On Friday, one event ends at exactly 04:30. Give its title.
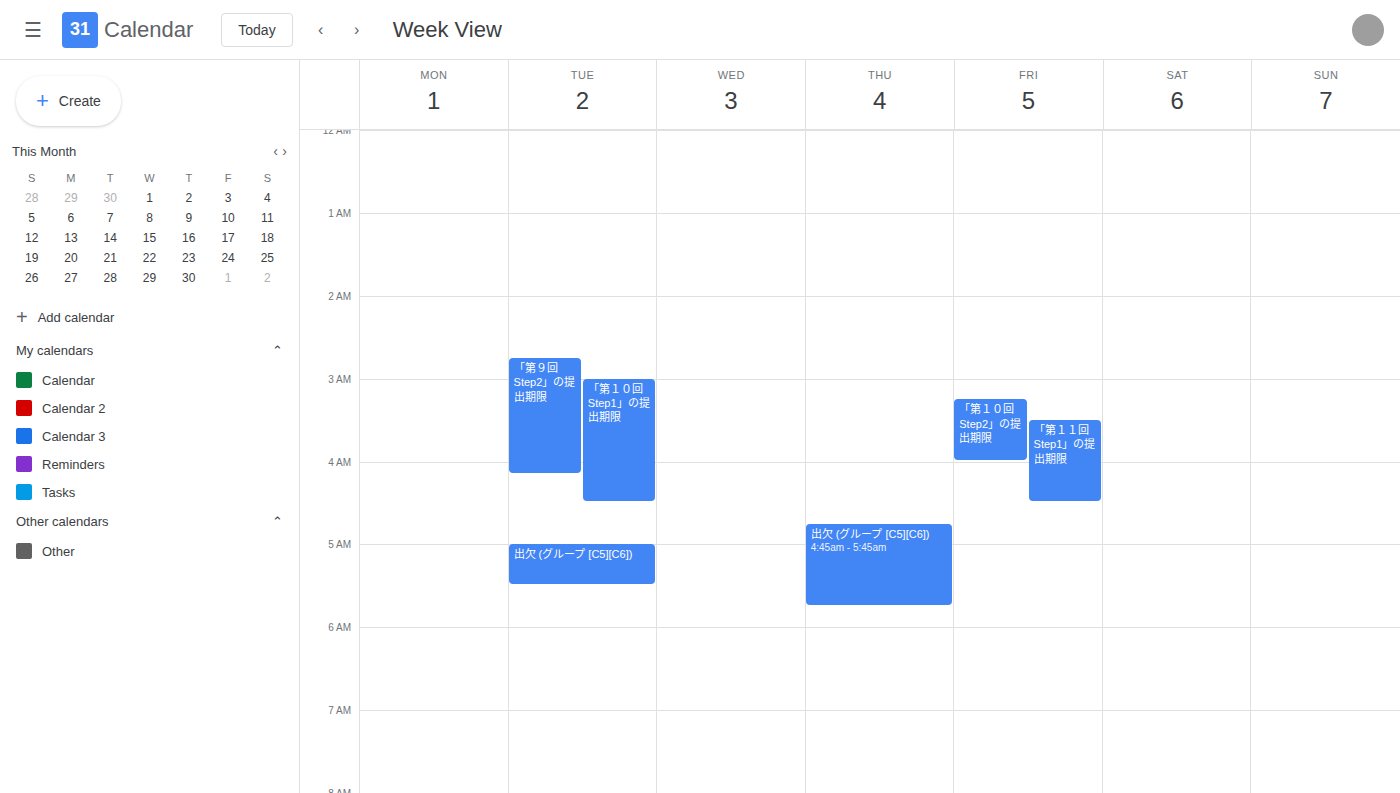
"「第１１回Step1」の提出期限"